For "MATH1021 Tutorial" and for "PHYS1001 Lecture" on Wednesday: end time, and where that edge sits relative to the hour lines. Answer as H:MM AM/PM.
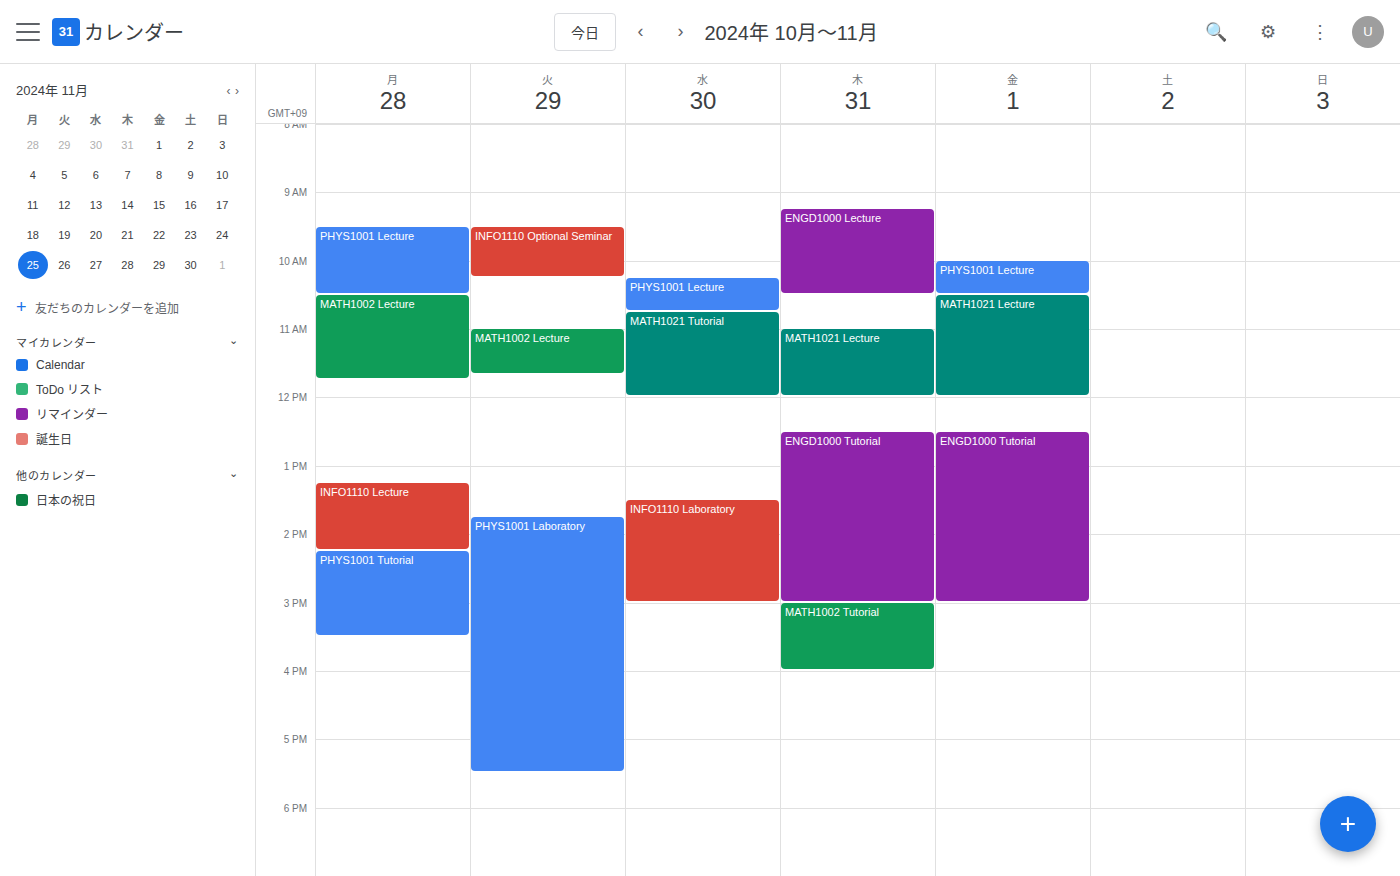
"MATH1021 Tutorial": 12:00 PM, exactly on the 12 PM line. "PHYS1001 Lecture": 10:45 AM, neither: three quarters of the way from the 10 AM line to the 11 AM line.